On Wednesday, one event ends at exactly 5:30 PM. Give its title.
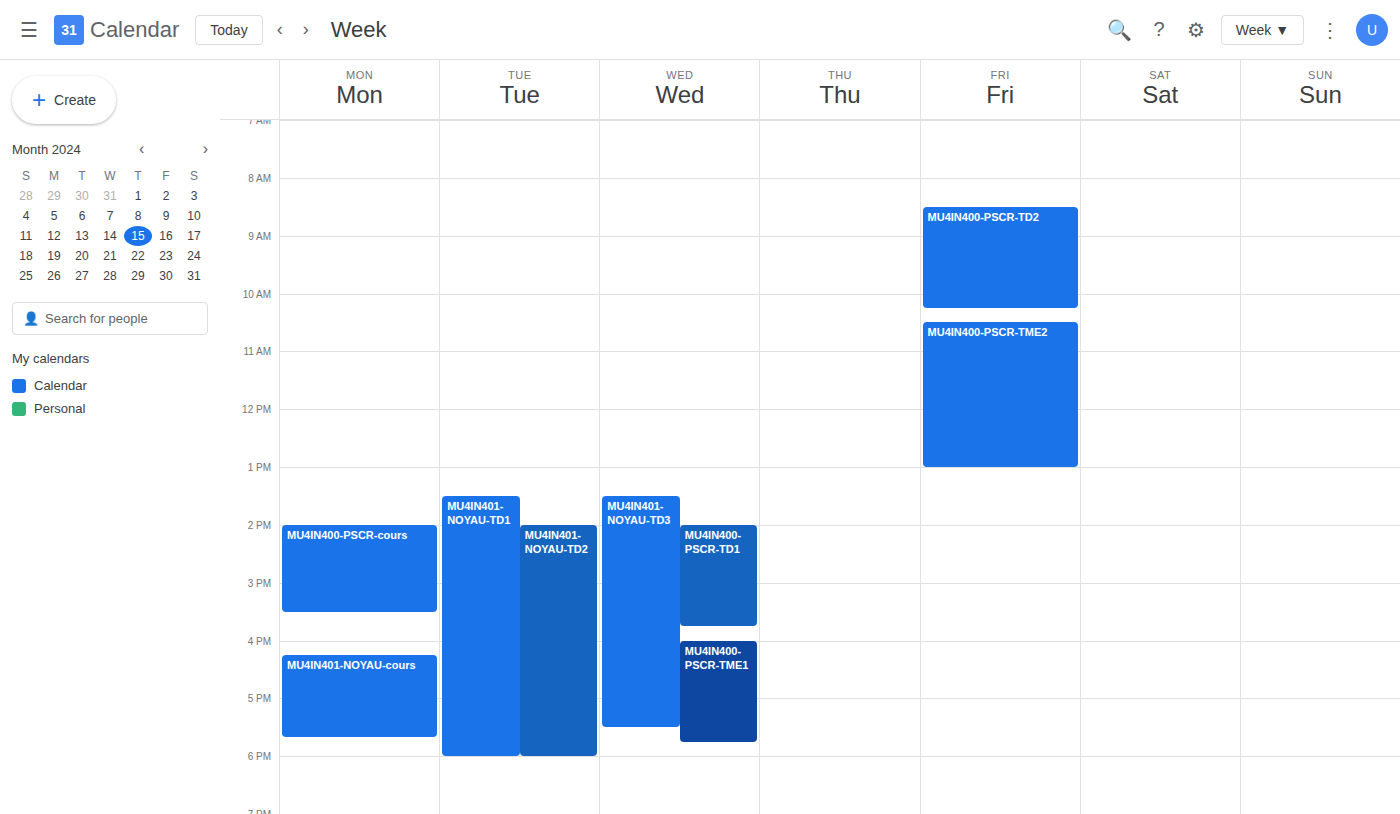
"MU4IN401-NOYAU-TD3"